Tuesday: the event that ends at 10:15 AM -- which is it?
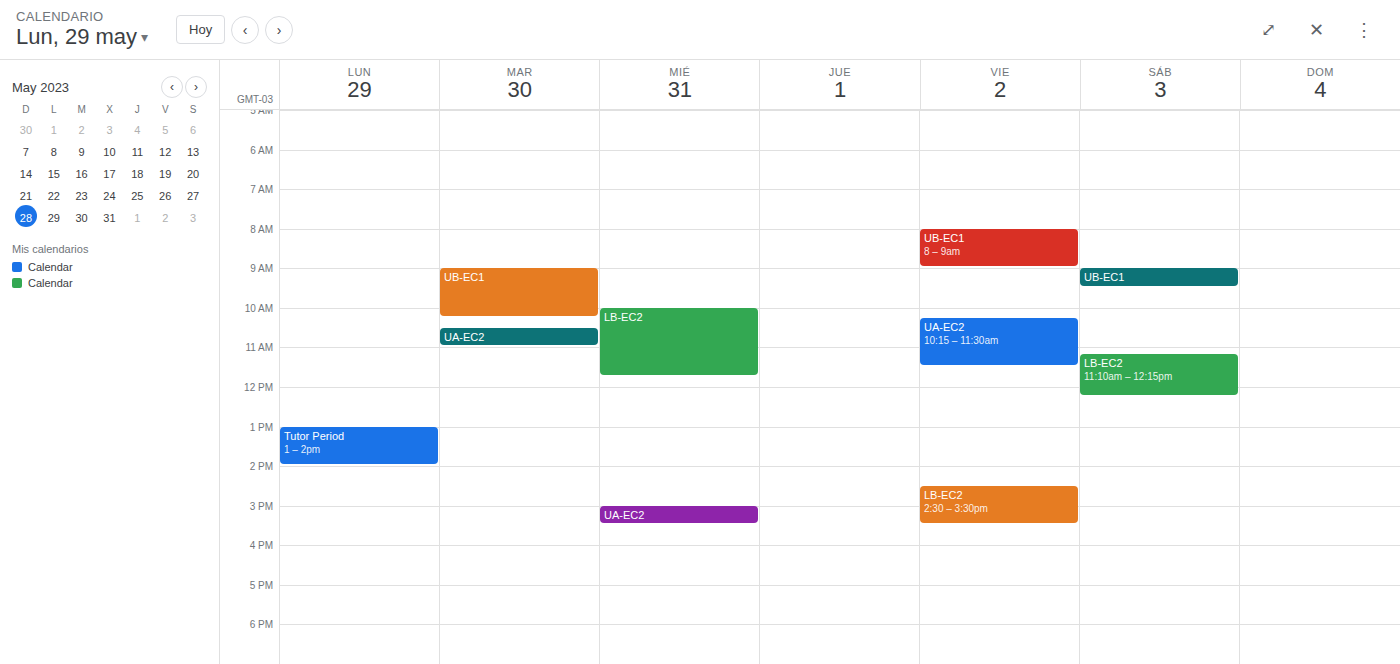
"UB-EC1"